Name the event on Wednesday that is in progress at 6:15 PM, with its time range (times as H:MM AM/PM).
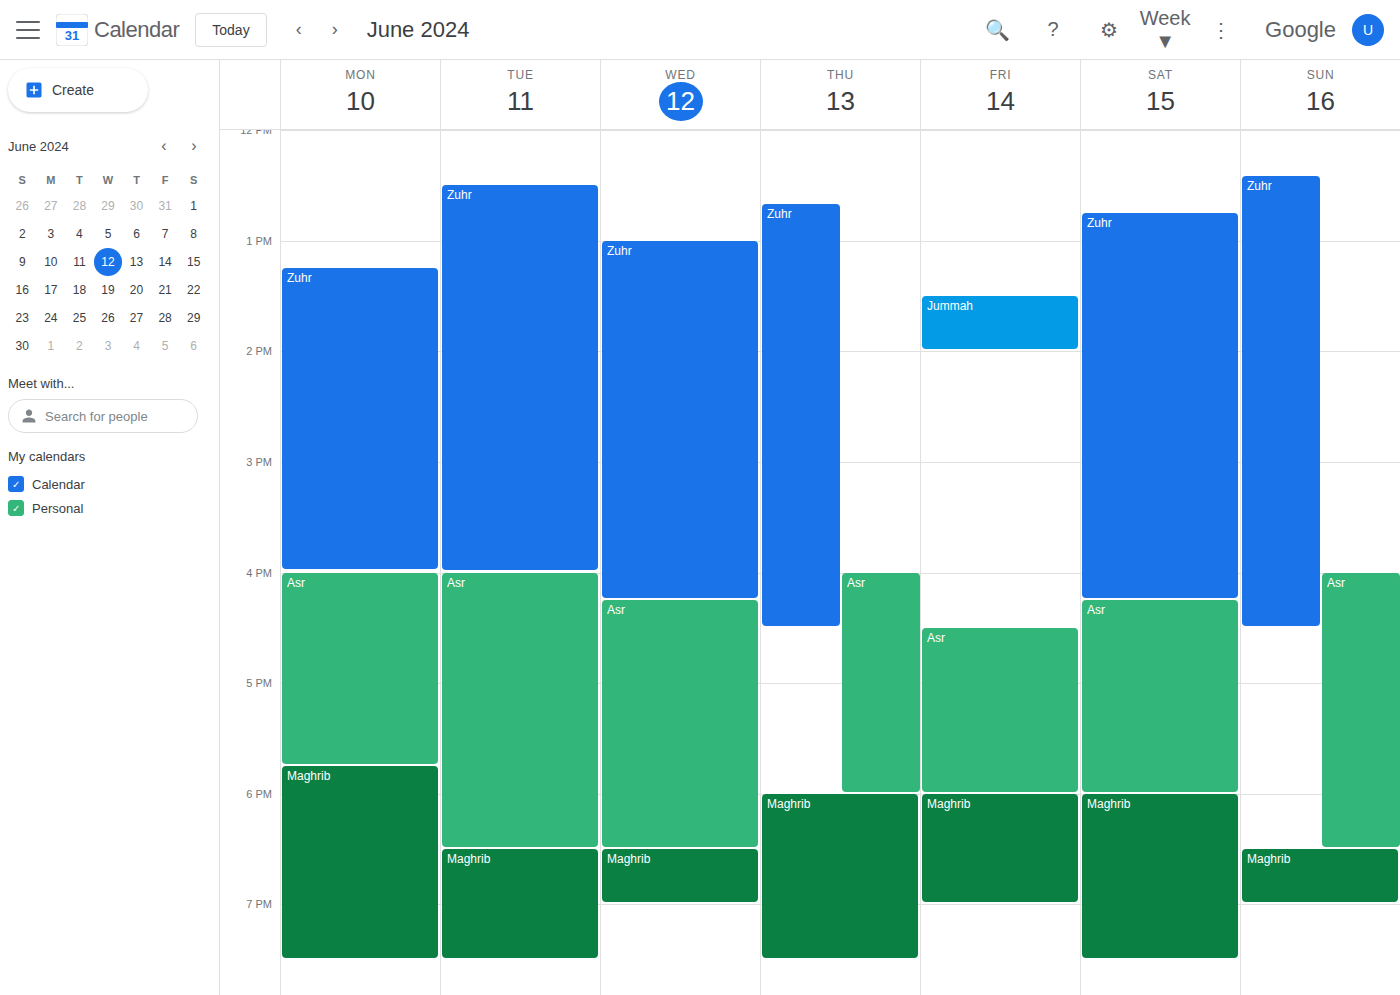
"Asr", 4:15 PM to 6:30 PM